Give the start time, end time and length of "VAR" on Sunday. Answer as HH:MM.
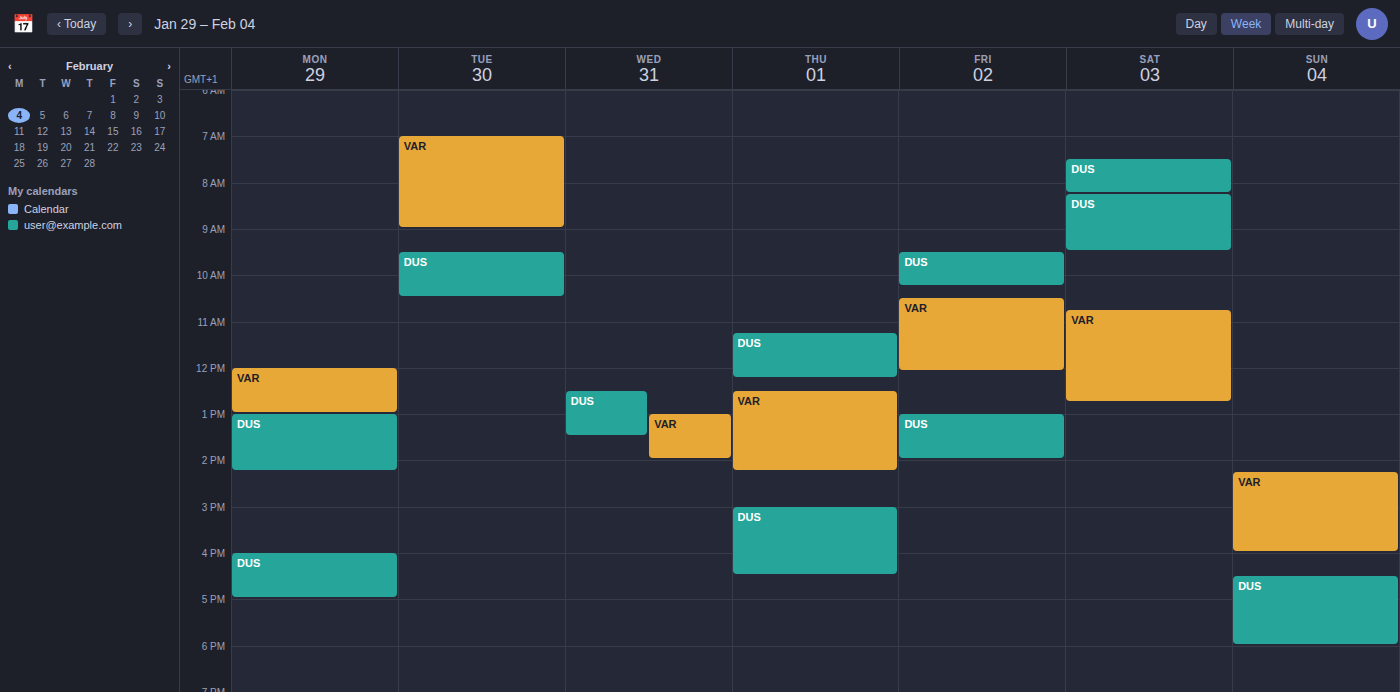
14:15 to 16:00, 1 hour 45 minutes